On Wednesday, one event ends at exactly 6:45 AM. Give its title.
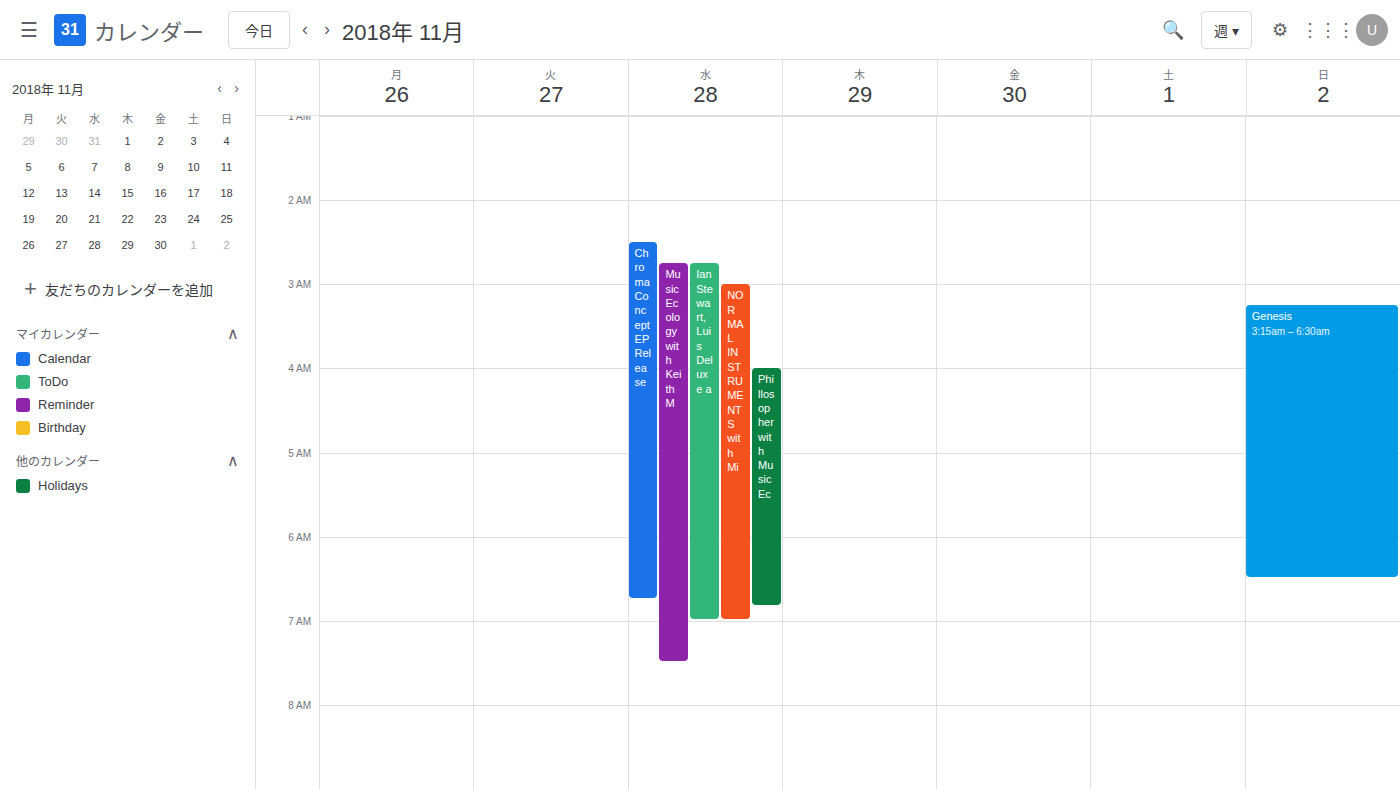
"Chroma Concept EP Release"